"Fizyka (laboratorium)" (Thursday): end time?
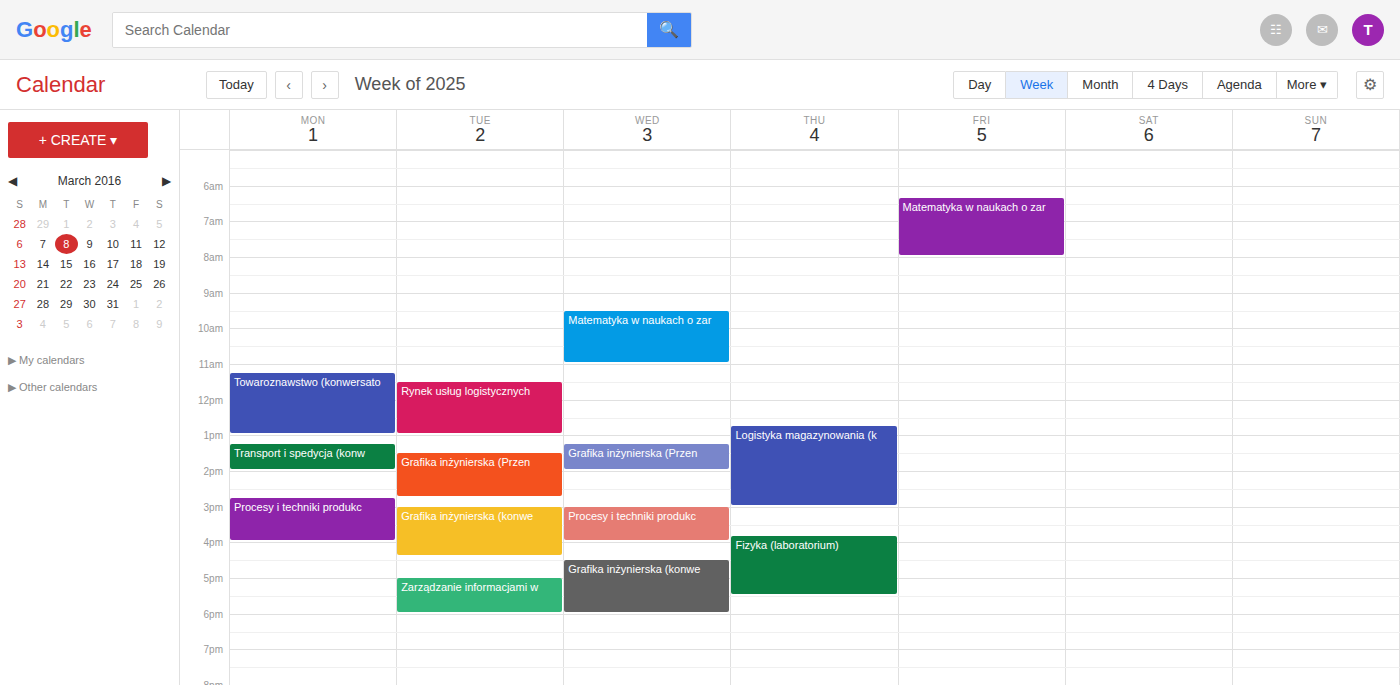
5:30 PM